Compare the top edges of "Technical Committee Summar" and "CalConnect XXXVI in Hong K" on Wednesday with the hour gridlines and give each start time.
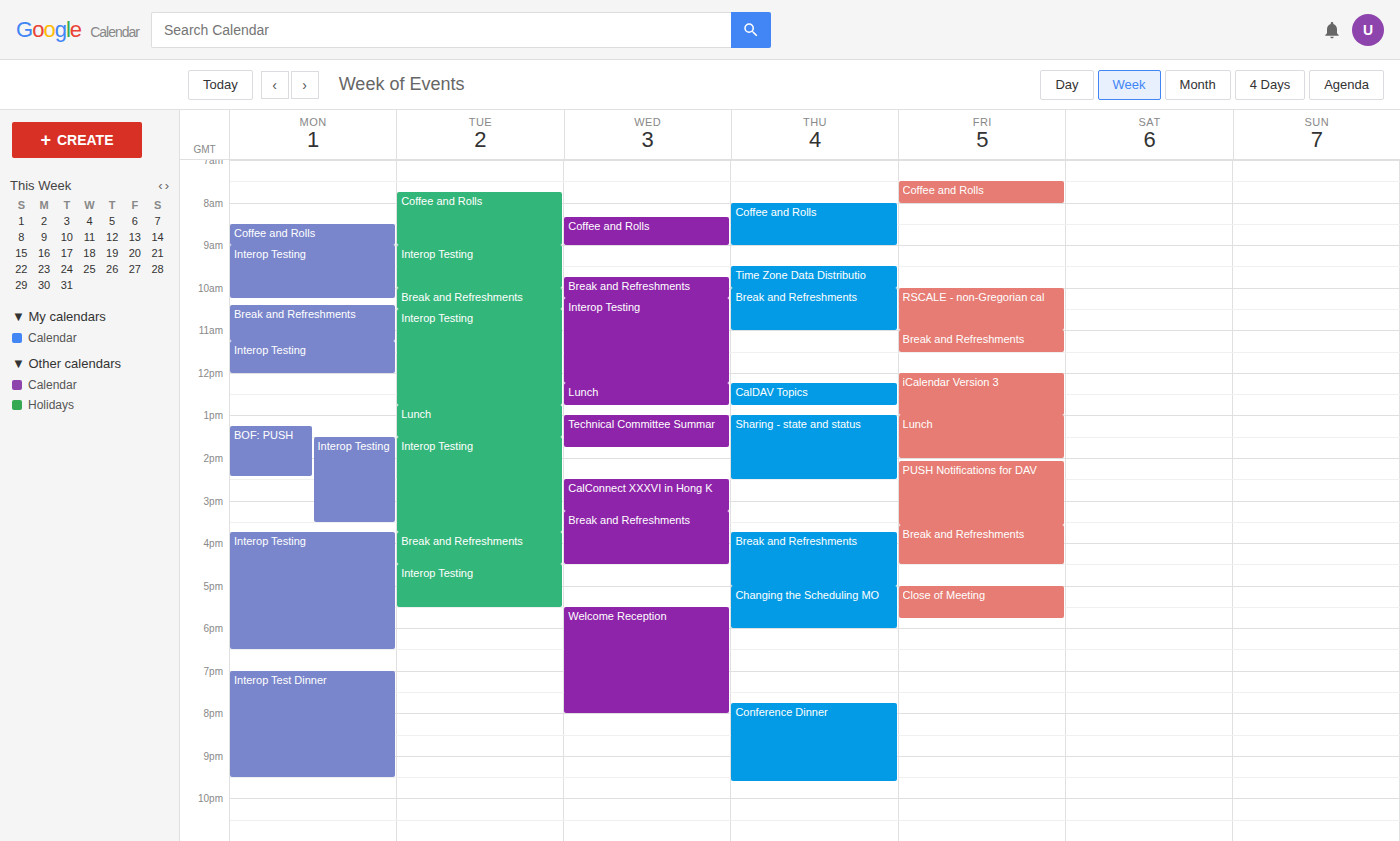
"Technical Committee Summar": 13:00, exactly on the 13:00 line. "CalConnect XXXVI in Hong K": 14:30, halfway between the 14:00 and 15:00 lines.